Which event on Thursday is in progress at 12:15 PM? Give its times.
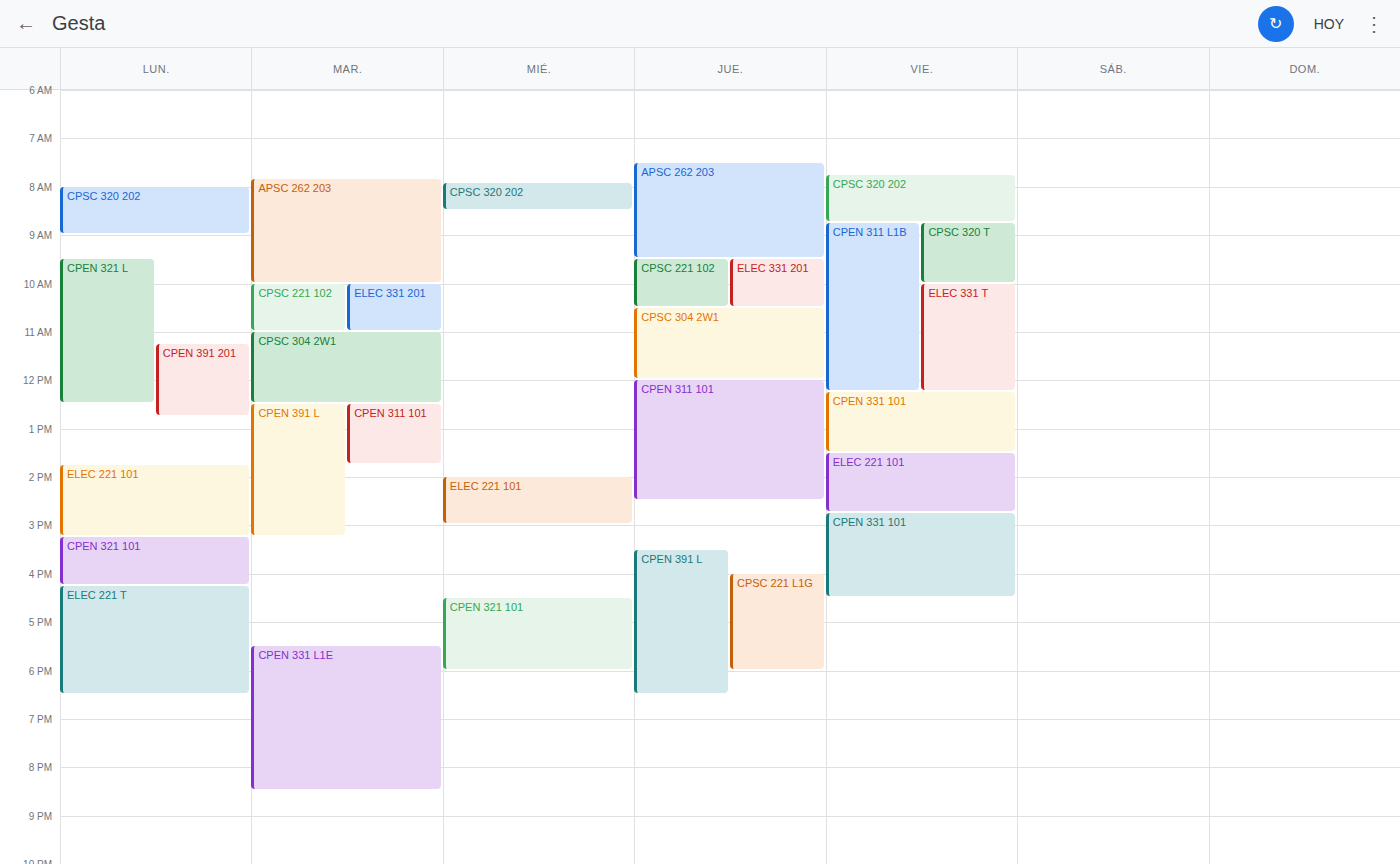
"CPEN 311 101", 12:00 PM to 2:30 PM